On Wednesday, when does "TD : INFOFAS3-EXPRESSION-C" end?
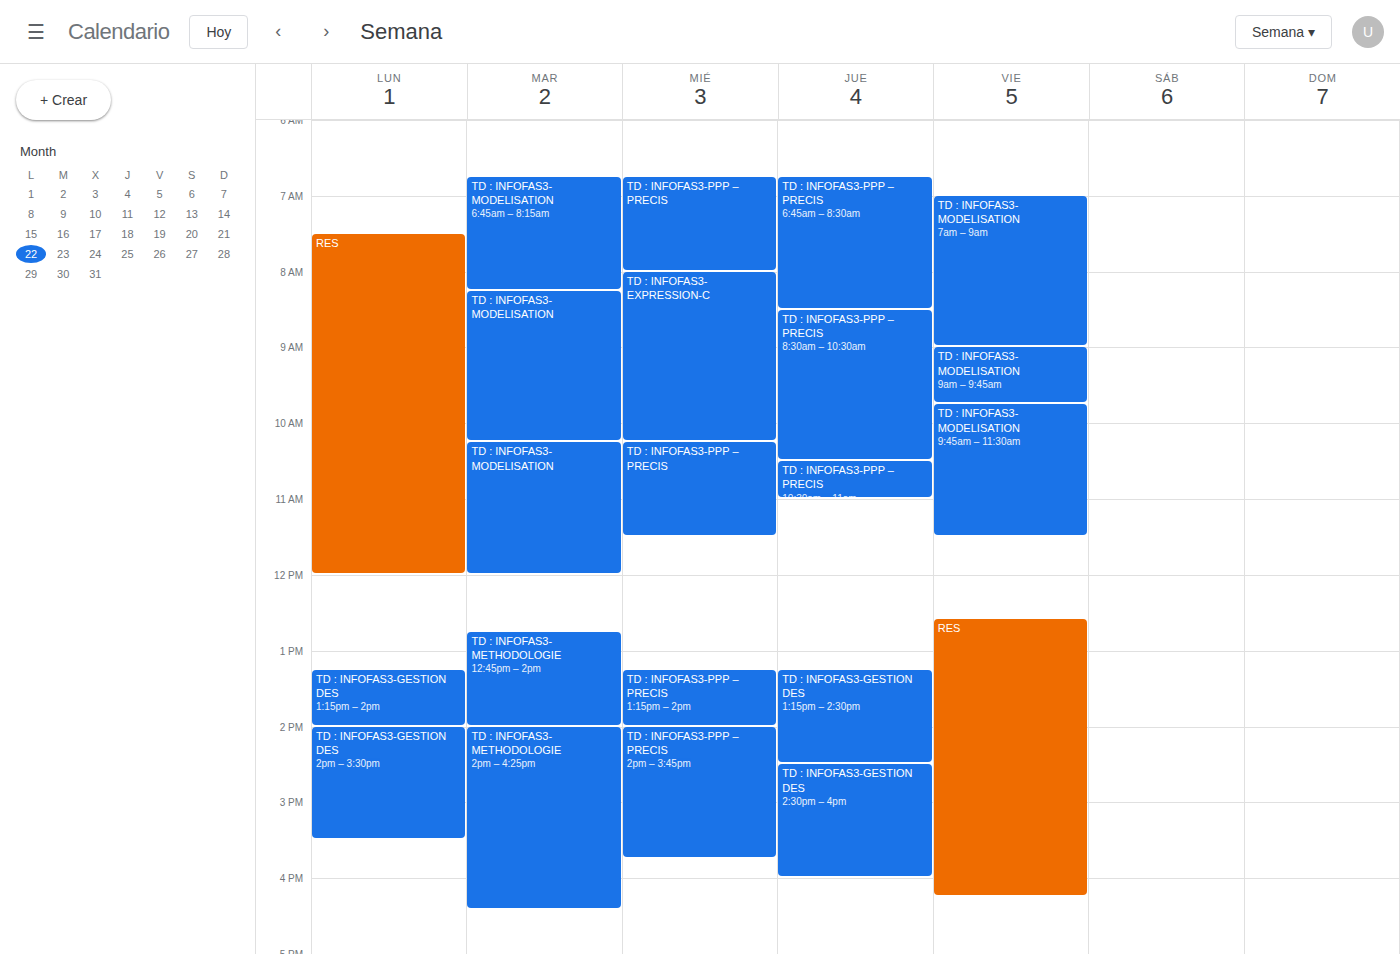
10:15 AM